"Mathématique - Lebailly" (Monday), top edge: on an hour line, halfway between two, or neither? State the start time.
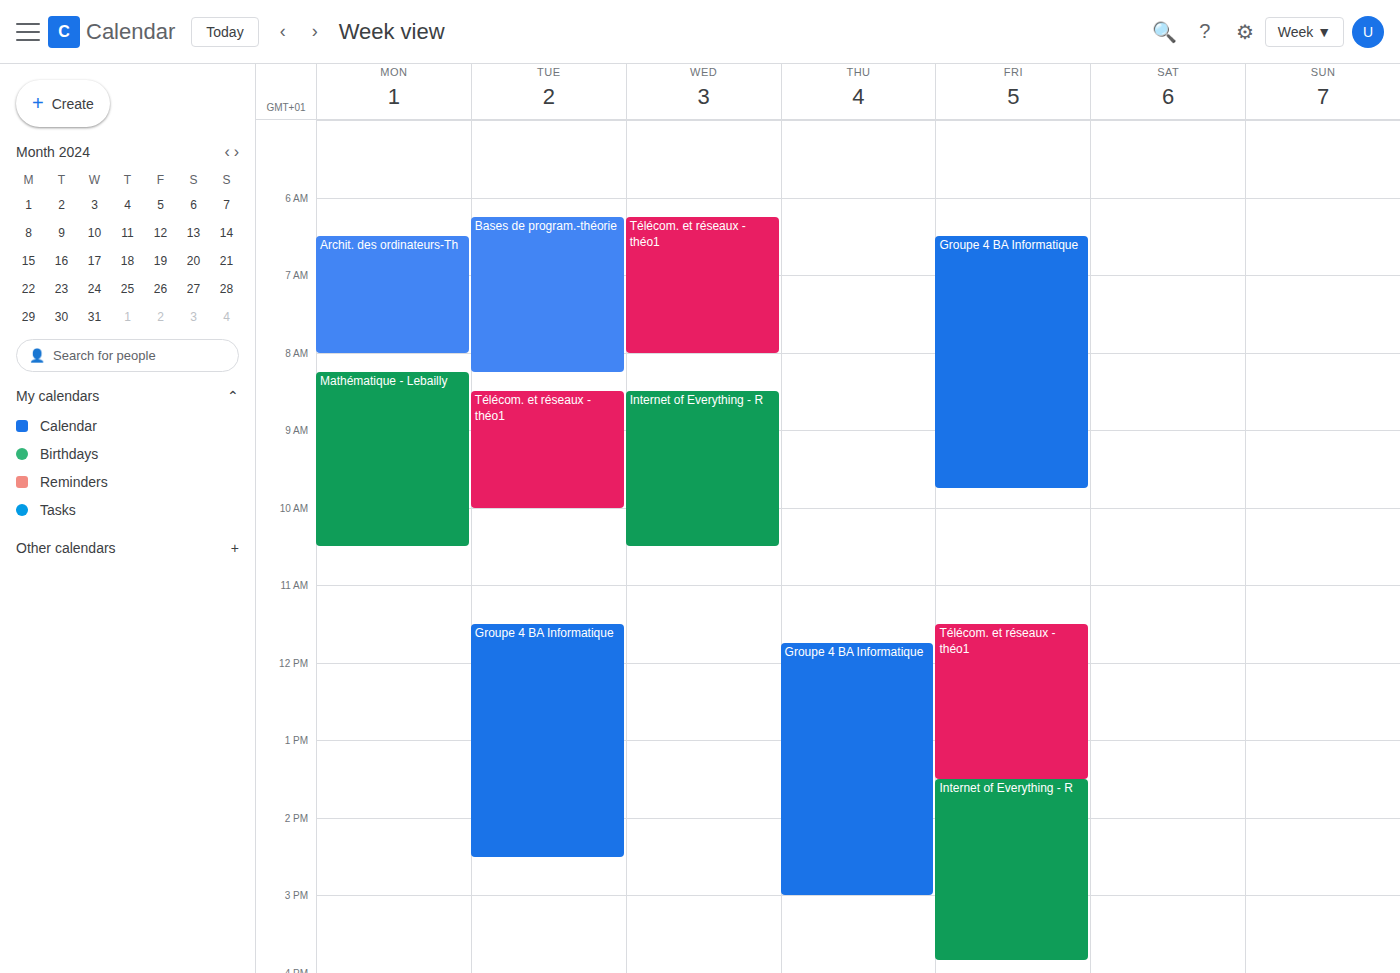
8:15 AM -- neither: a quarter of the way from the 8 AM line to the 9 AM line.